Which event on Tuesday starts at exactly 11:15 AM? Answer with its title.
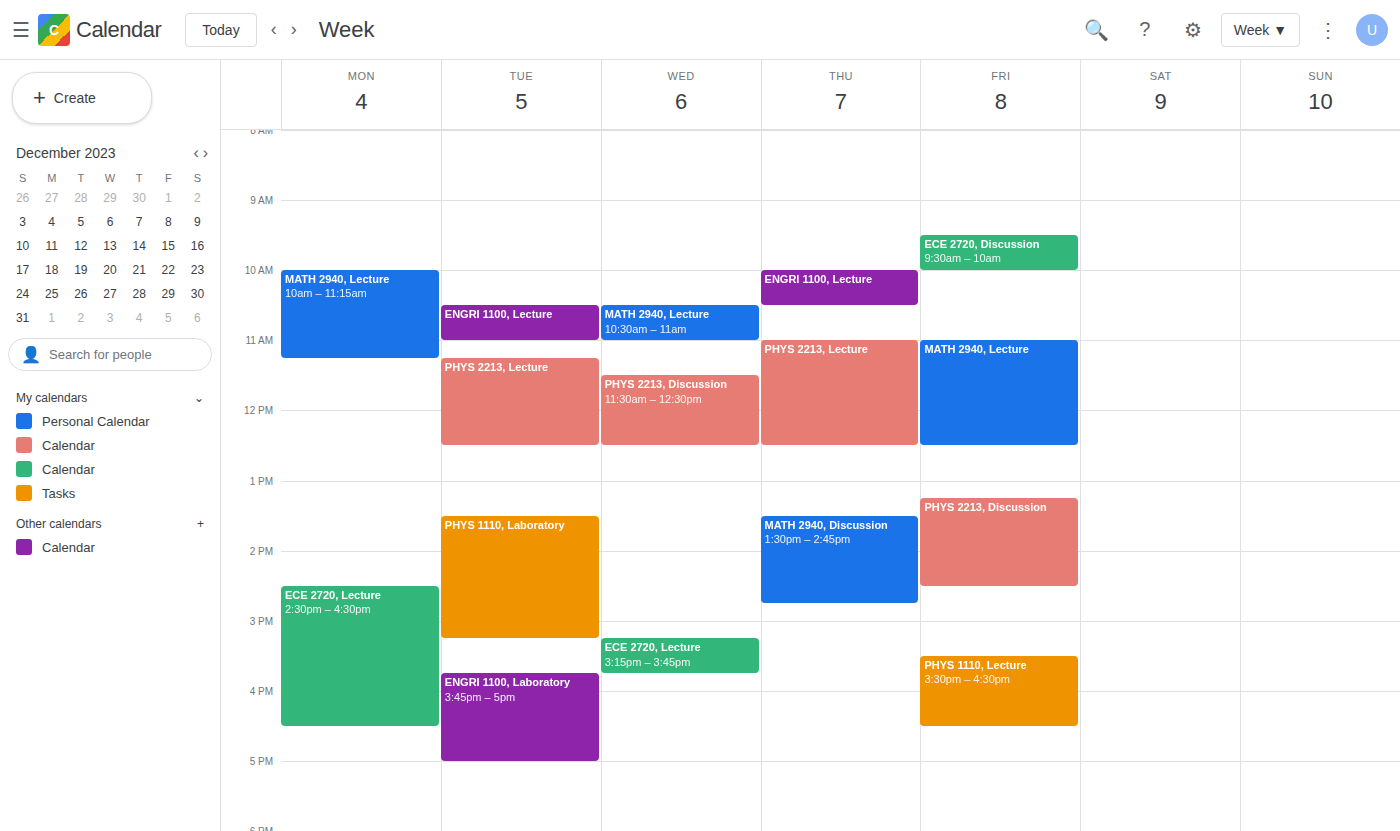
"PHYS 2213, Lecture"